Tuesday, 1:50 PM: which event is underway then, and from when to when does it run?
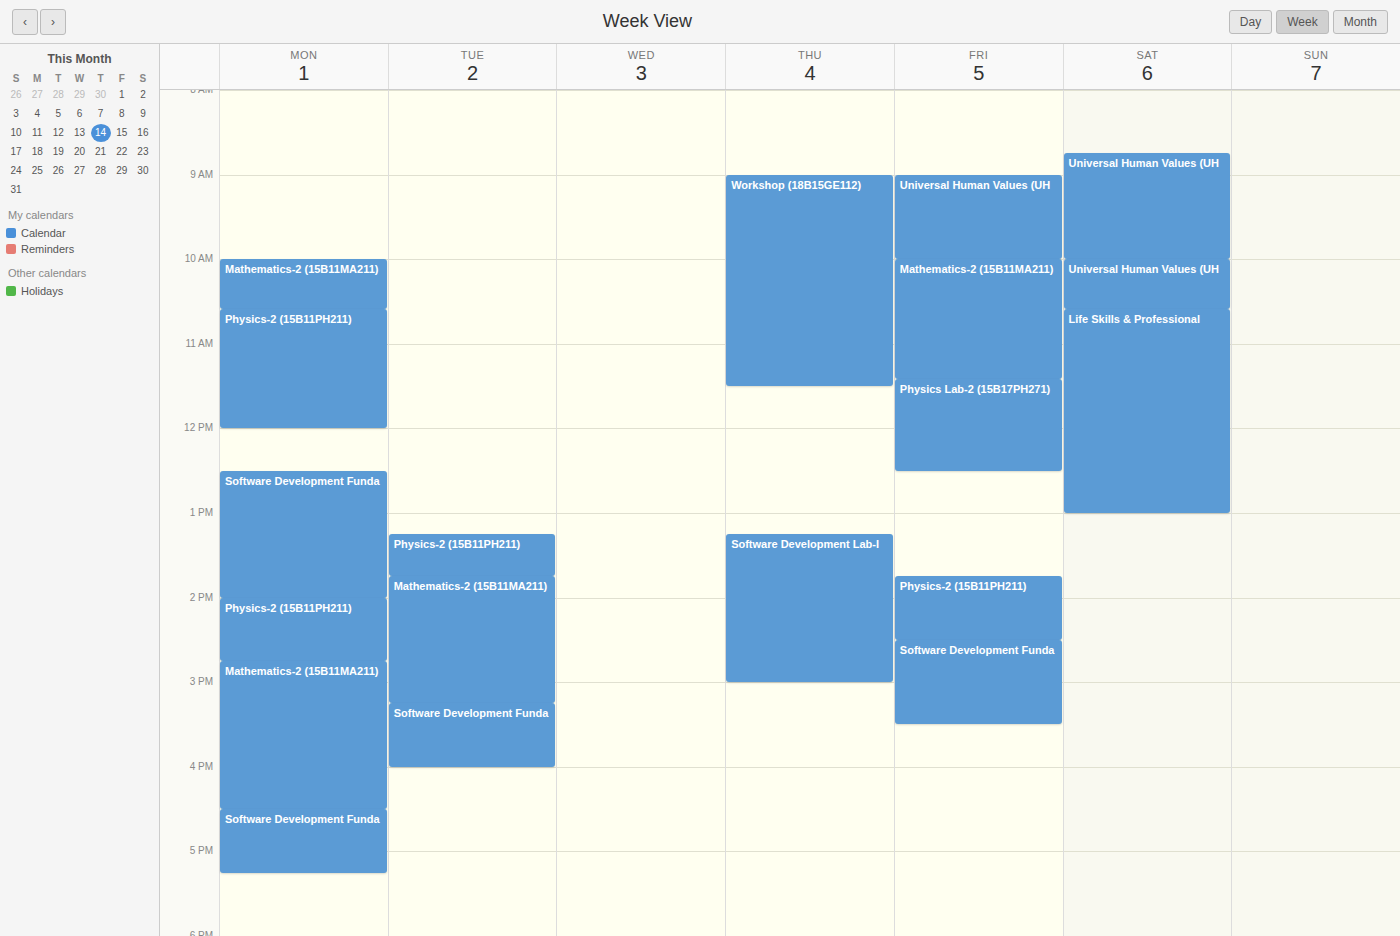
"Mathematics-2 (15B11MA211)", 1:45 PM to 3:15 PM